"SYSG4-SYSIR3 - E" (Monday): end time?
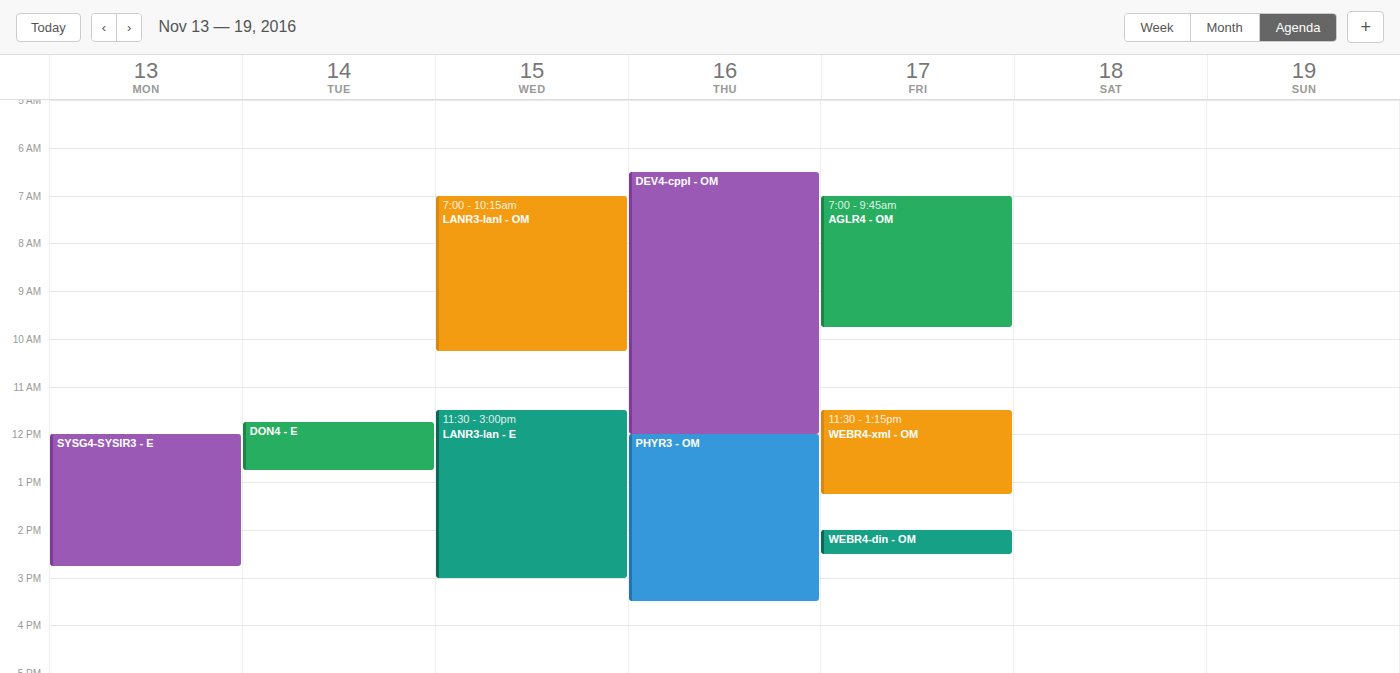
2:45 PM